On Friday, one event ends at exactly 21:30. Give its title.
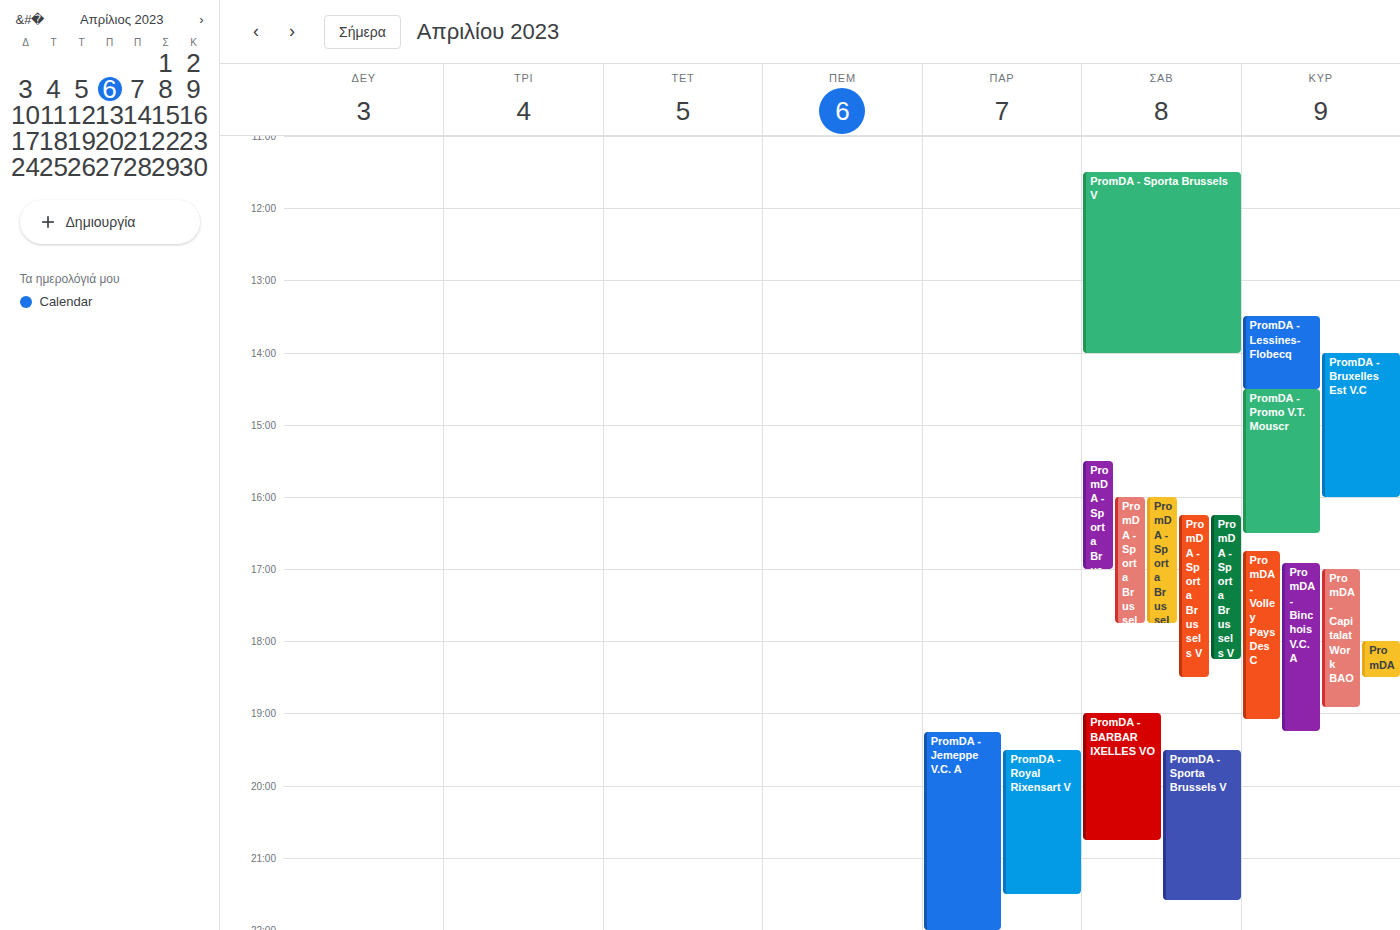
"PromDA - Royal Rixensart V"